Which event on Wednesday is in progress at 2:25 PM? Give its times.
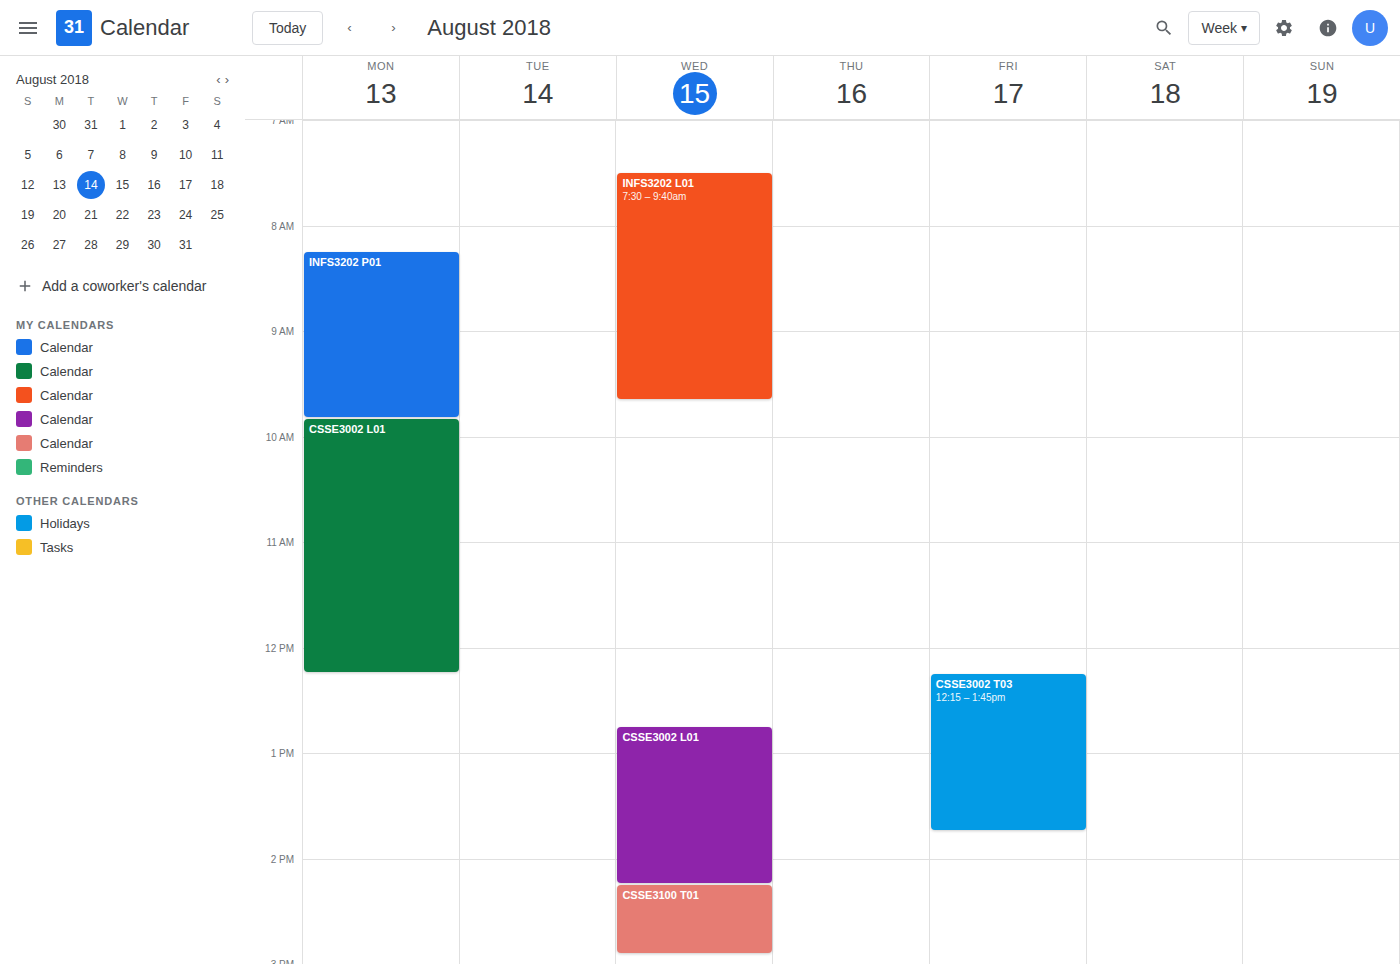
"CSSE3100 T01", 2:15 PM to 2:55 PM